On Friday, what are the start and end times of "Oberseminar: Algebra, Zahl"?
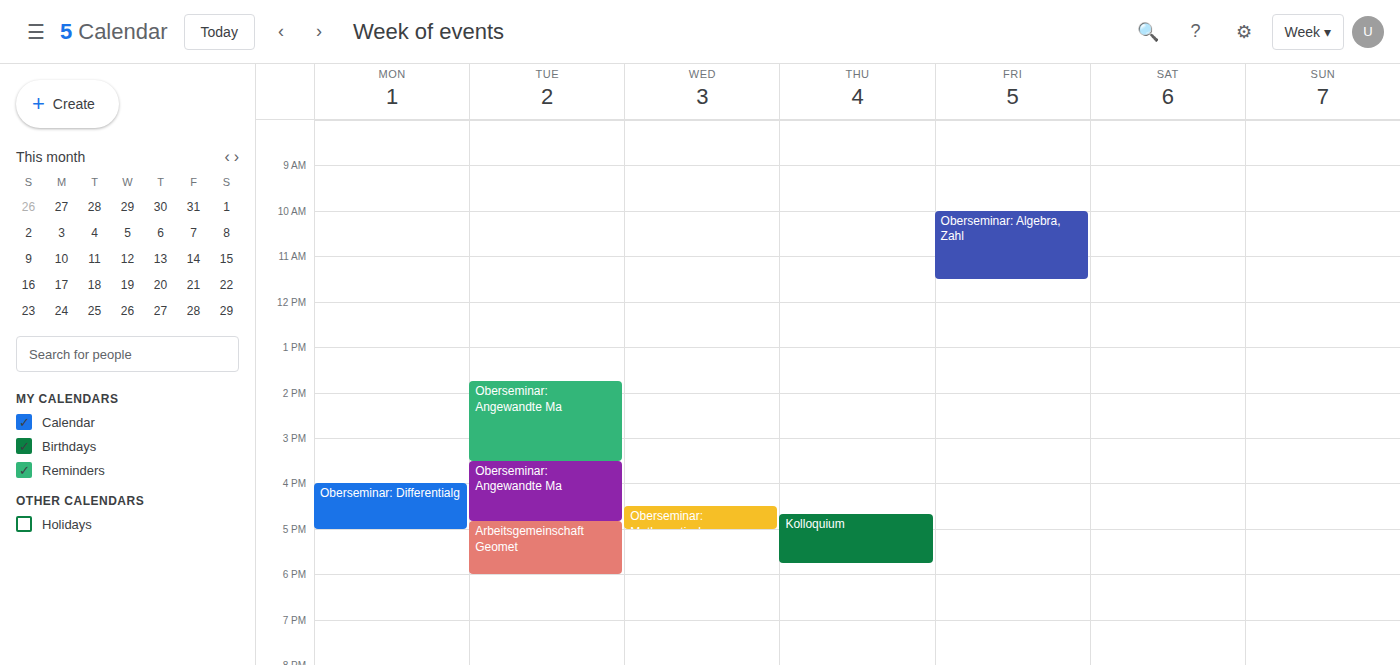
10:00 AM to 11:30 AM